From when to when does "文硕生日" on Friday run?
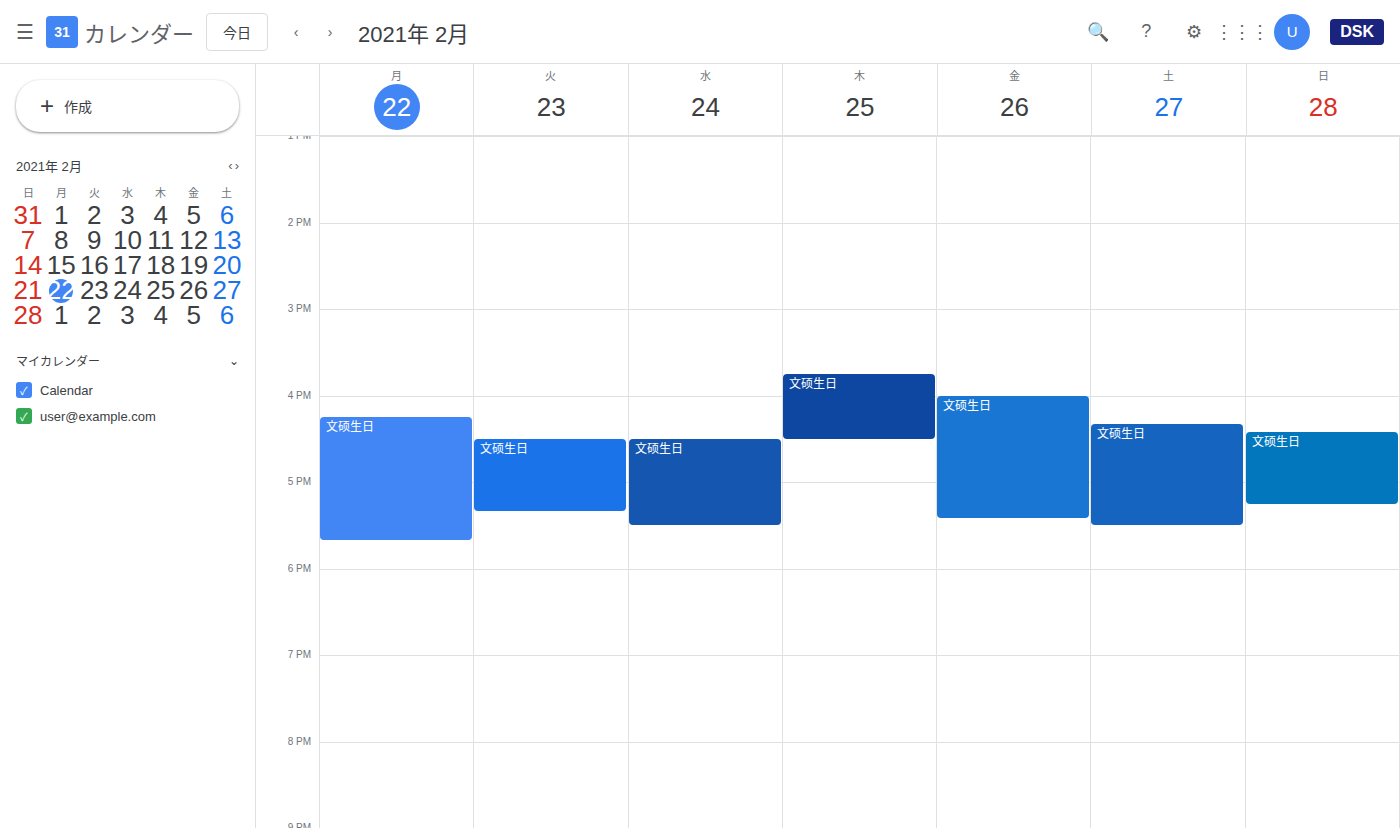
4:00 PM to 5:25 PM